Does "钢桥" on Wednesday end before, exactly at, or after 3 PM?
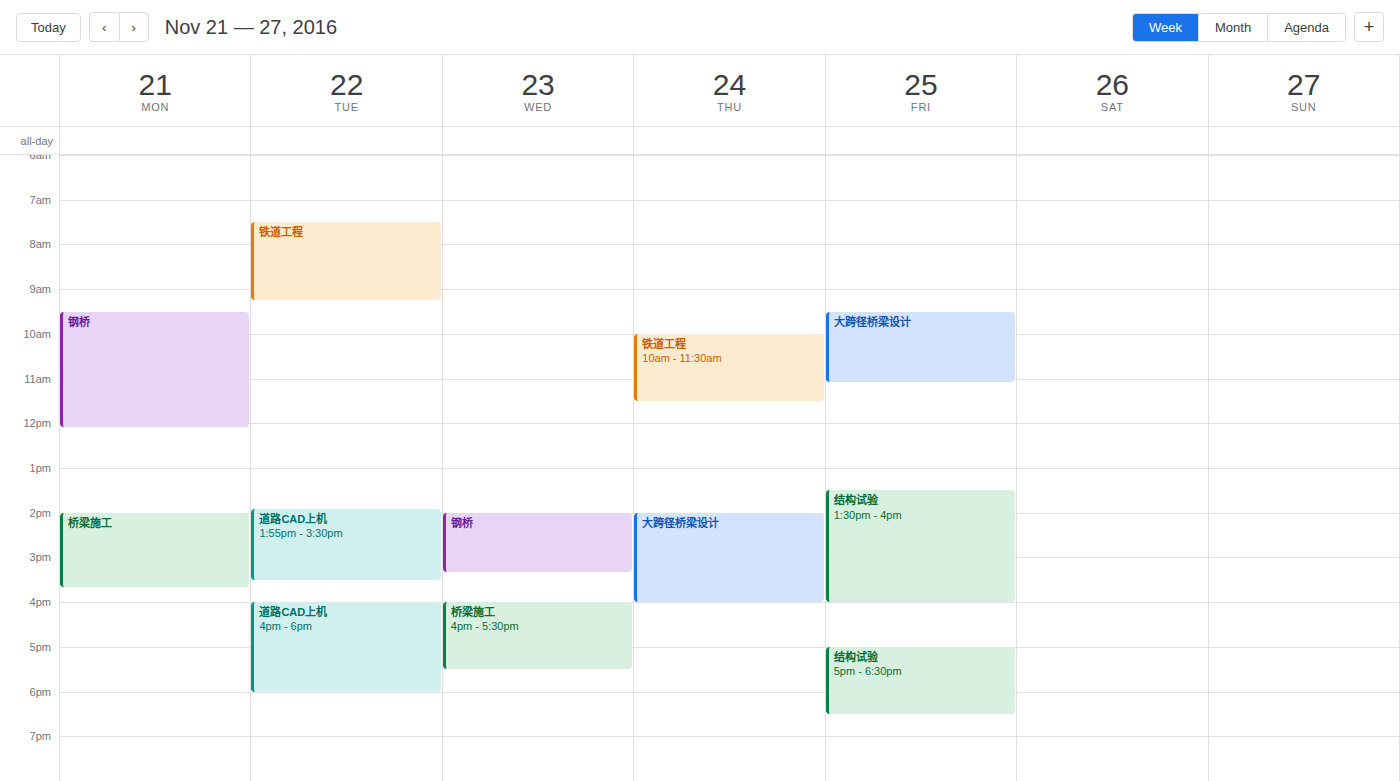
3:20 PM -- after 3 PM, 20 minutes below the 3 PM line.